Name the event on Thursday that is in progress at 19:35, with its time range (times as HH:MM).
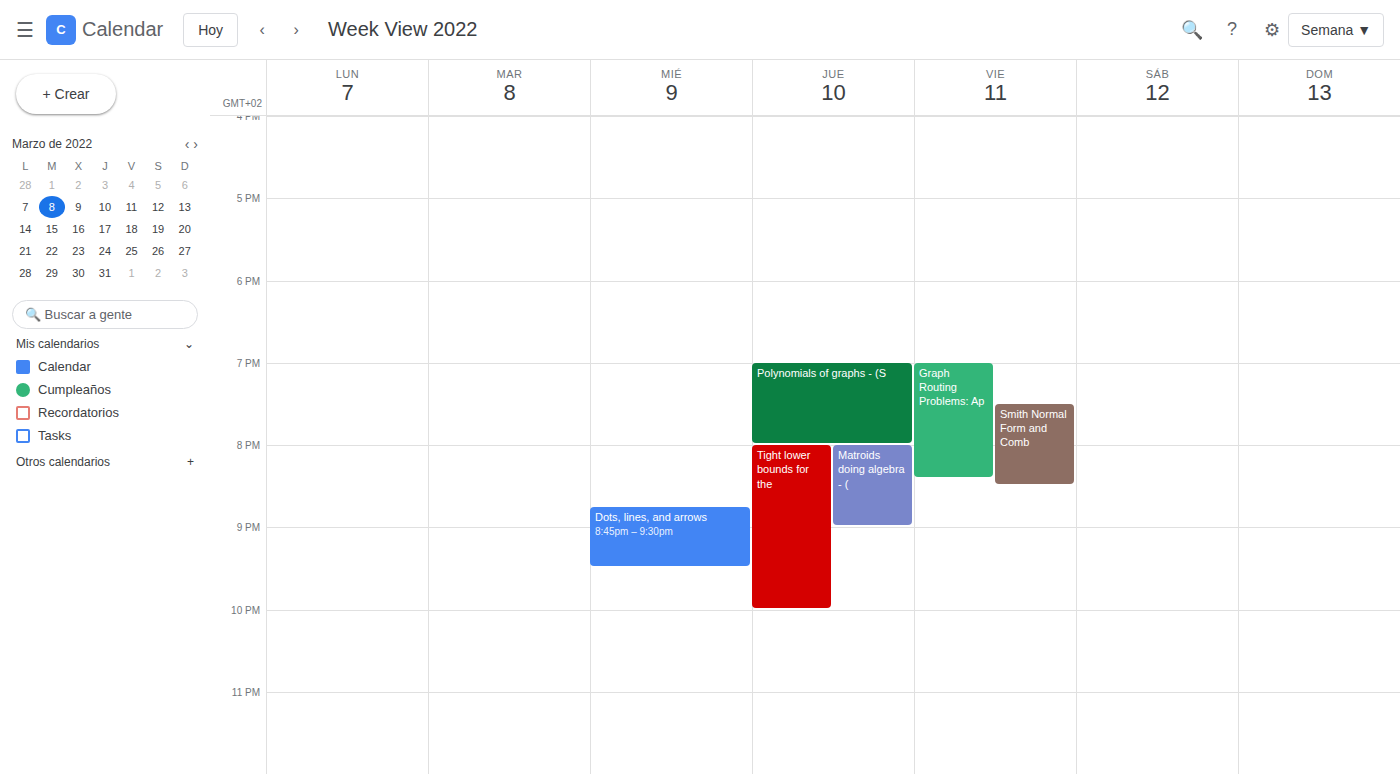
"Polynomials of graphs - (S", 19:00 to 20:00